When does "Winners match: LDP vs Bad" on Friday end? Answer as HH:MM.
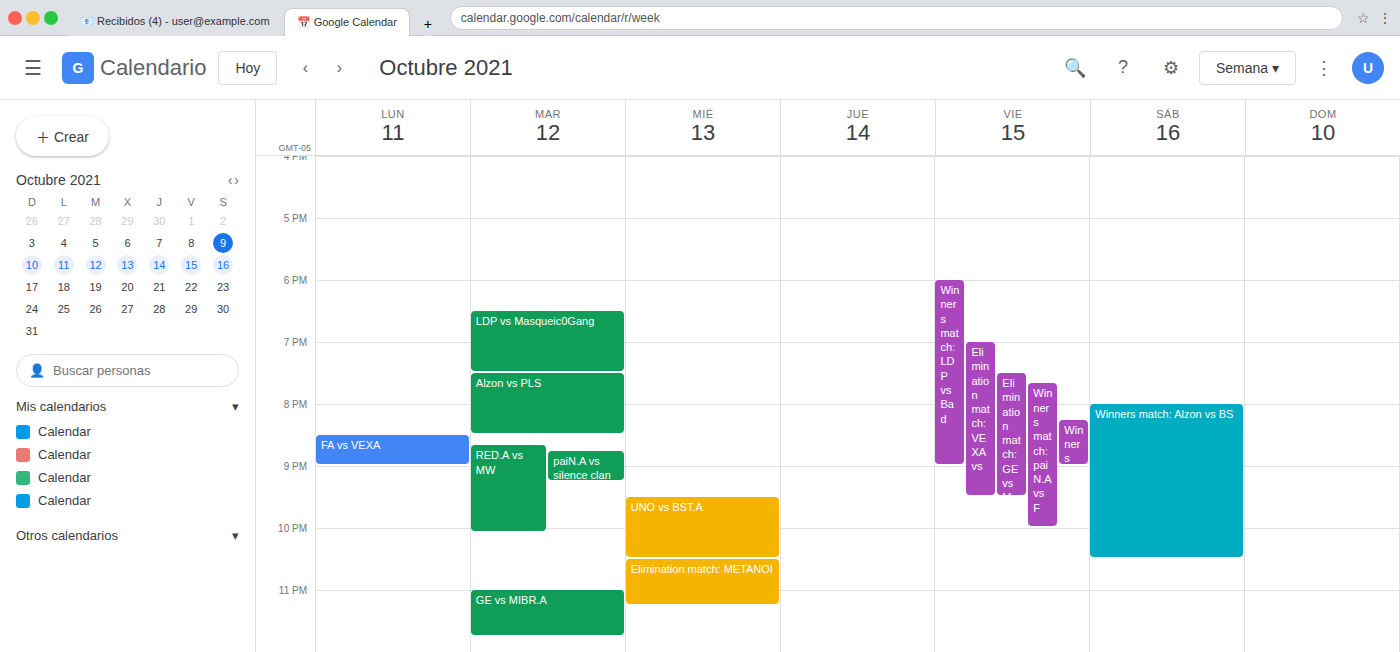
21:00